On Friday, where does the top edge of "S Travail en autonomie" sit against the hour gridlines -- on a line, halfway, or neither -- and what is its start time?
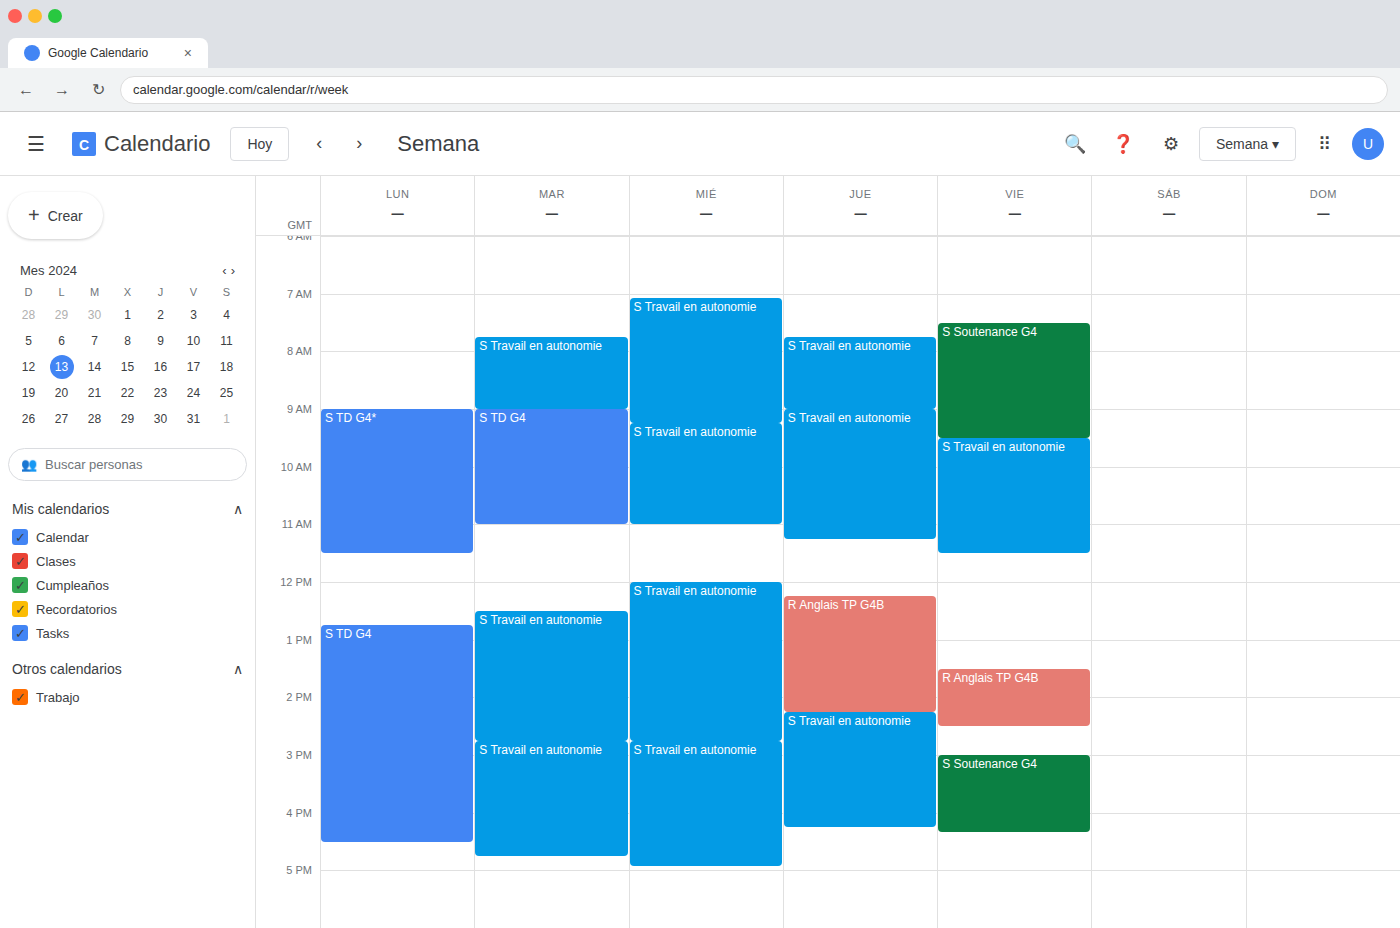
9:30 AM -- halfway between the 9 AM and 10 AM lines.